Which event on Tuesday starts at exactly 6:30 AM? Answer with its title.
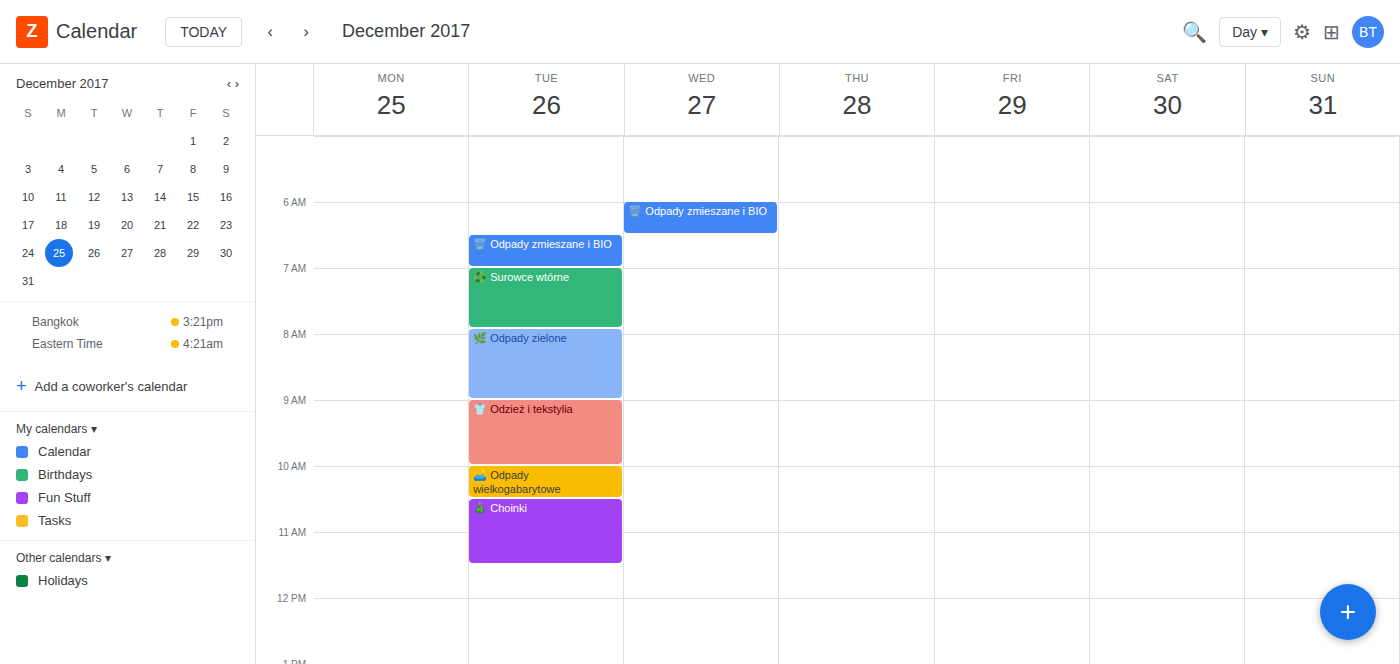
"🗑️ Odpady zmieszane i BIO"